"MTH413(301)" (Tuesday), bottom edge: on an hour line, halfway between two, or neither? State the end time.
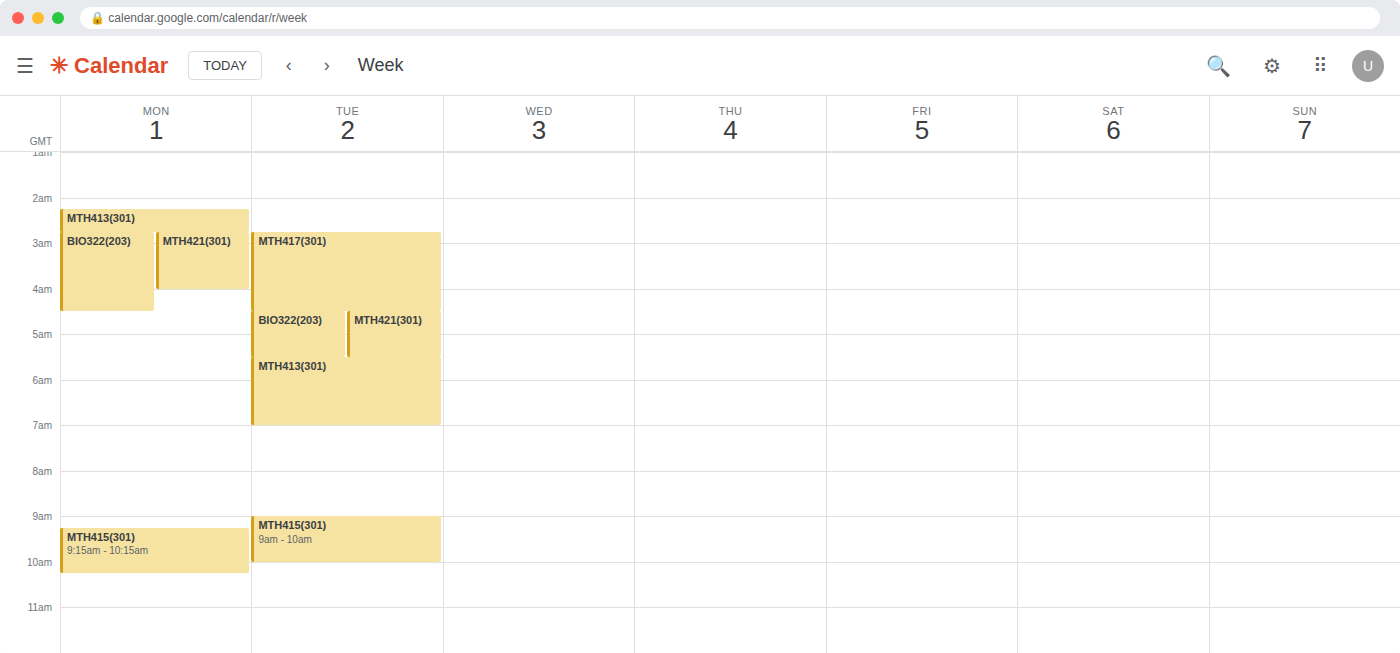
7:00 AM -- exactly on the 7 AM line.